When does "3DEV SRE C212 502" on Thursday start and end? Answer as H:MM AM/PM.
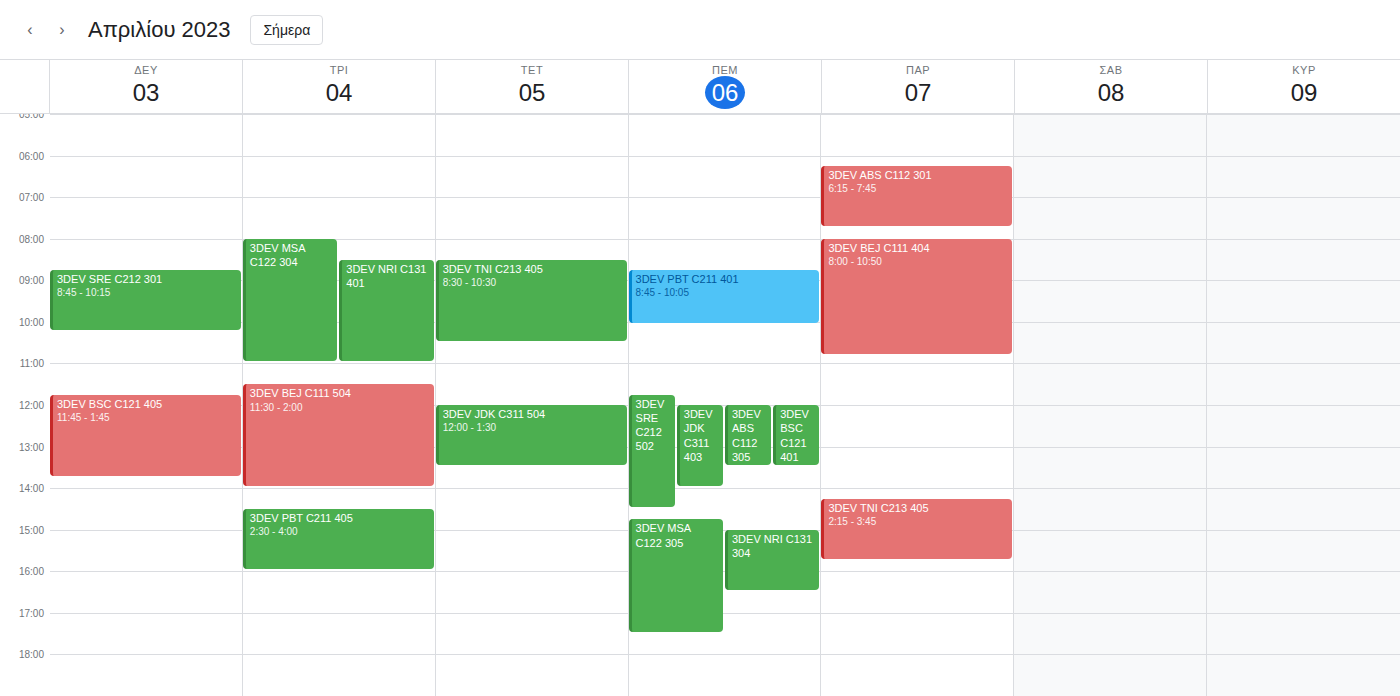
11:45 AM to 2:30 PM